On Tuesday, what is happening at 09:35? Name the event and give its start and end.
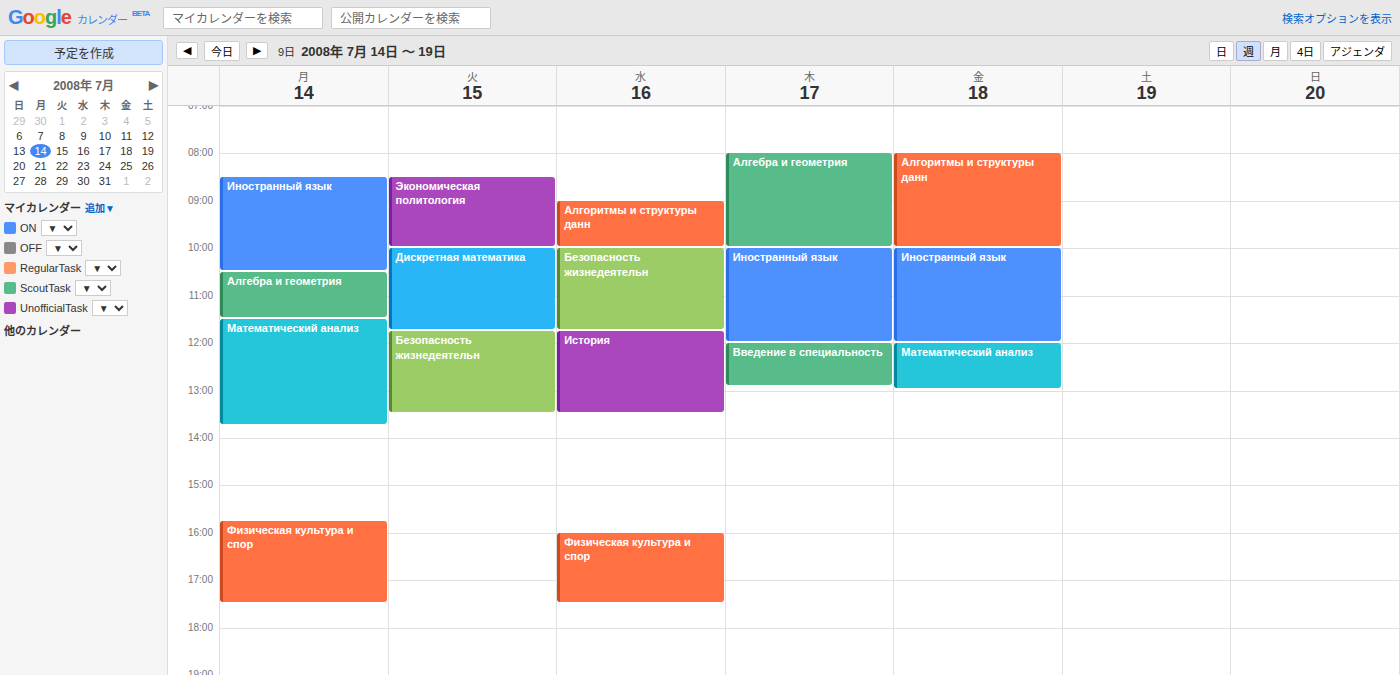
"Экономическая политология", 08:30 to 10:00